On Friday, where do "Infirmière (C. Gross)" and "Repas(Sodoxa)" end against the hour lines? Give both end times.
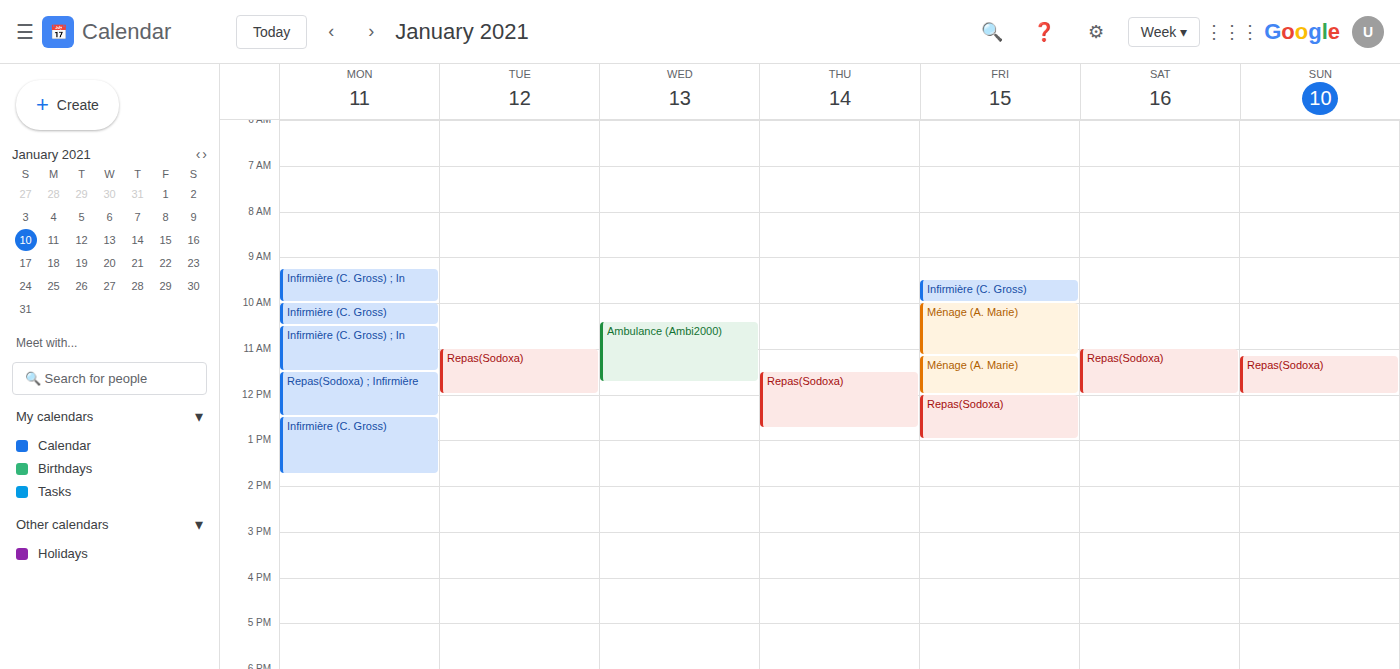
"Infirmière (C. Gross)": 10:00, exactly on the 10:00 line. "Repas(Sodoxa)": 13:00, exactly on the 13:00 line.